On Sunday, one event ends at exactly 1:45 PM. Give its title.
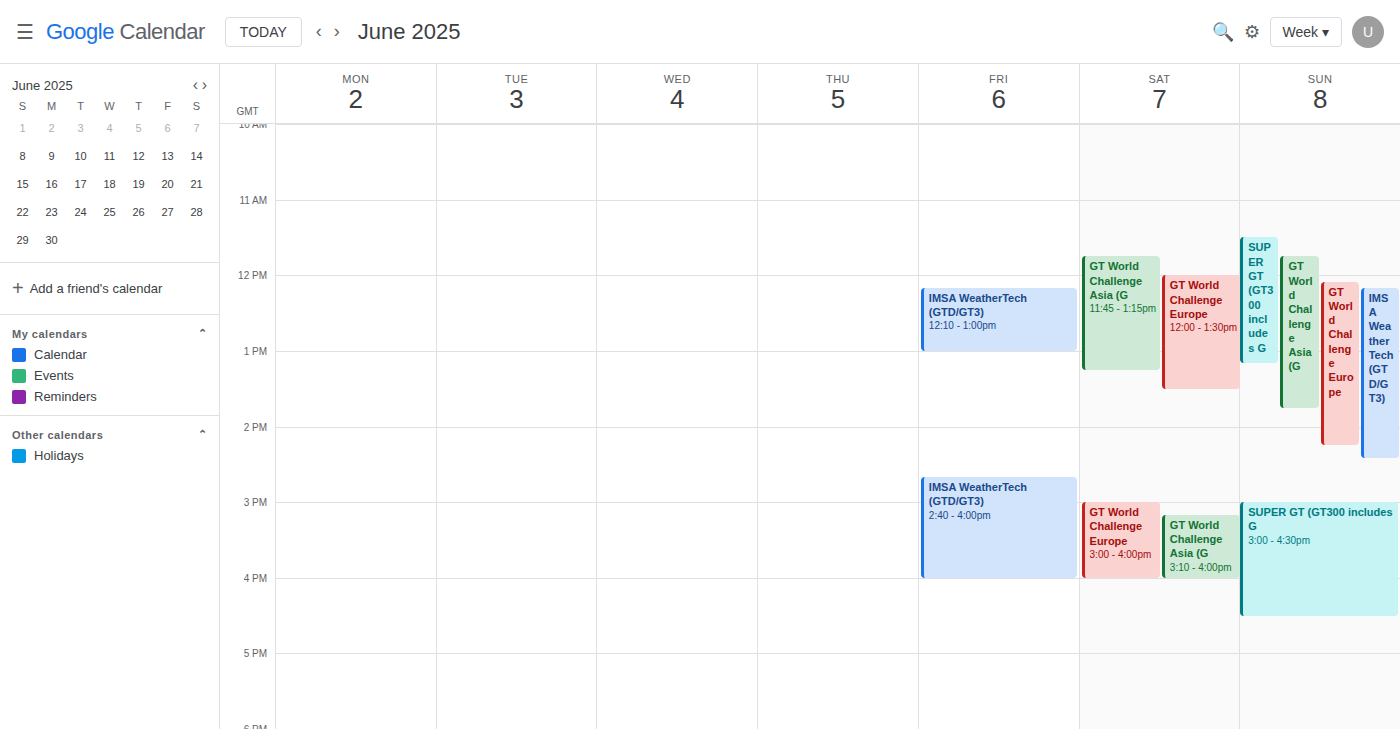
"GT World Challenge Asia (G"